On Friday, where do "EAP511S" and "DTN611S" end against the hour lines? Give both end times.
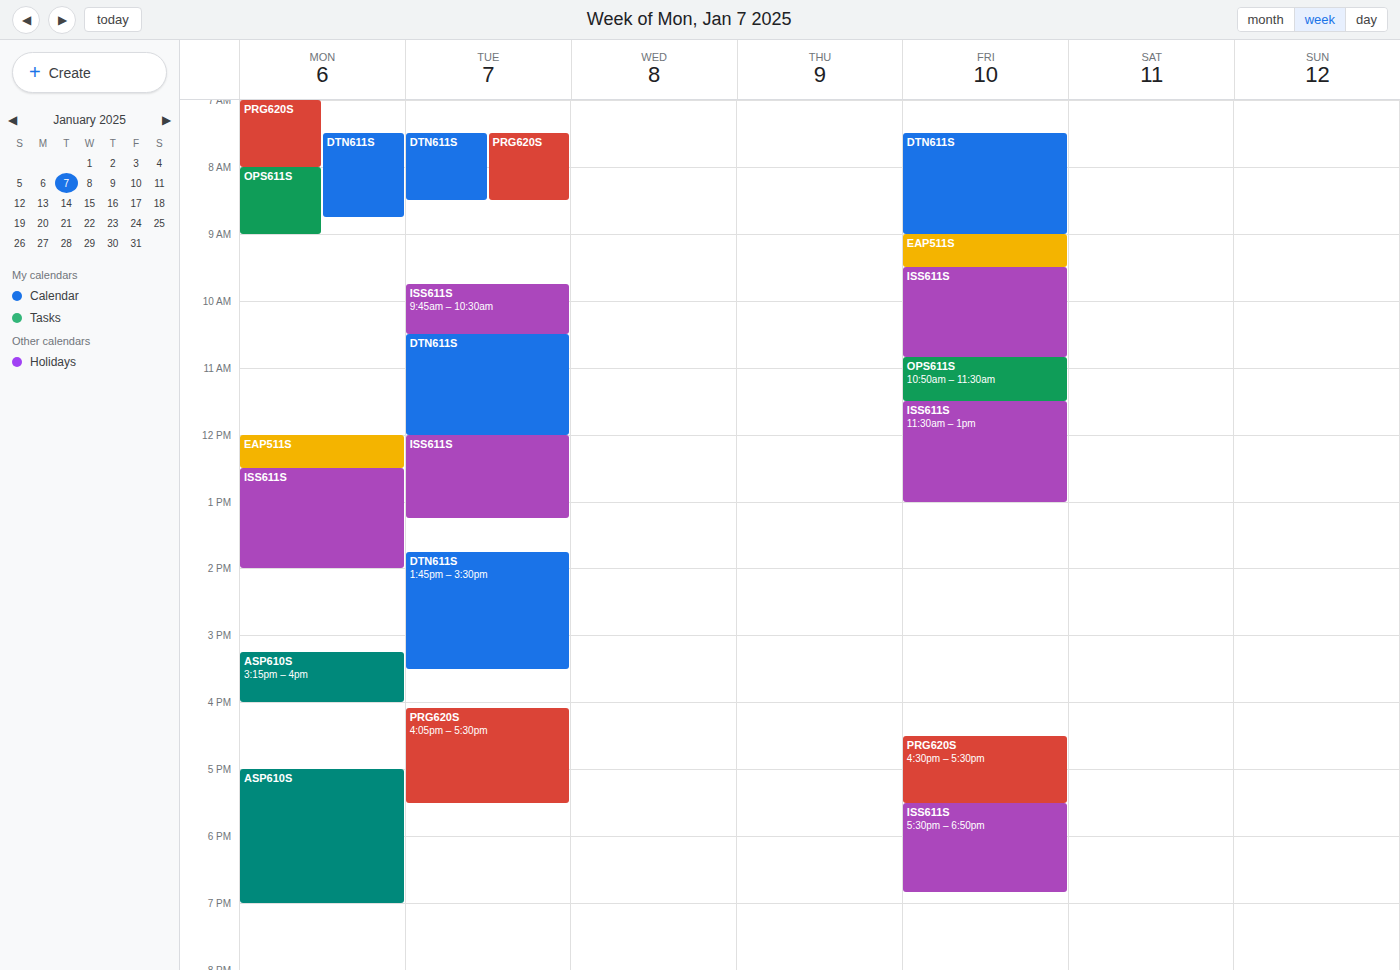
"EAP511S": 09:30, halfway between the 09:00 and 10:00 lines. "DTN611S": 09:00, exactly on the 09:00 line.